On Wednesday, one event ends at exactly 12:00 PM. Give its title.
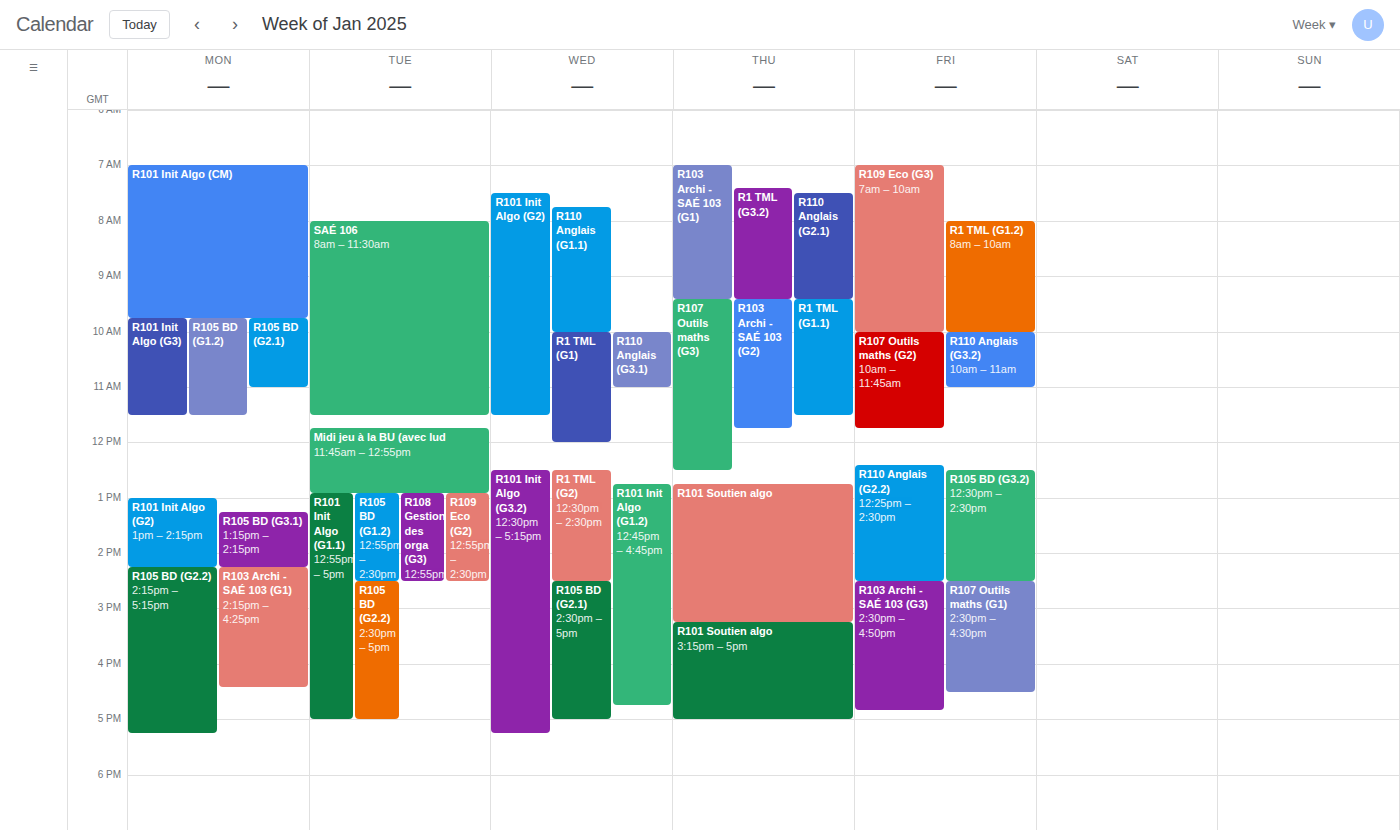
"R1 TML (G1)"